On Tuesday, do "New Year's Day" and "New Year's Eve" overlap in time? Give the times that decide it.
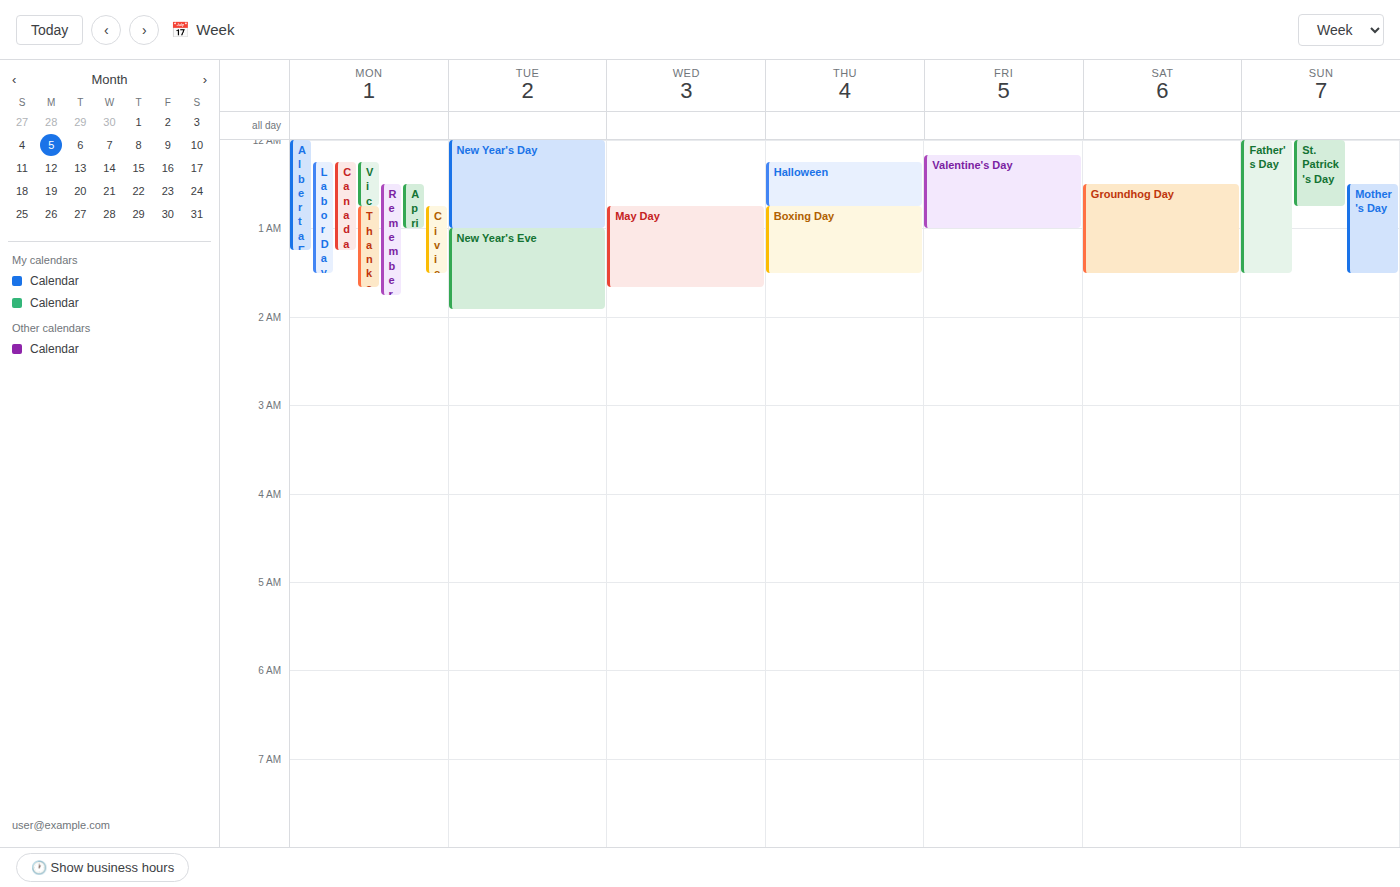
"New Year's Day" ends at 01:00, exactly when "New Year's Eve" starts -- they touch but do not overlap.